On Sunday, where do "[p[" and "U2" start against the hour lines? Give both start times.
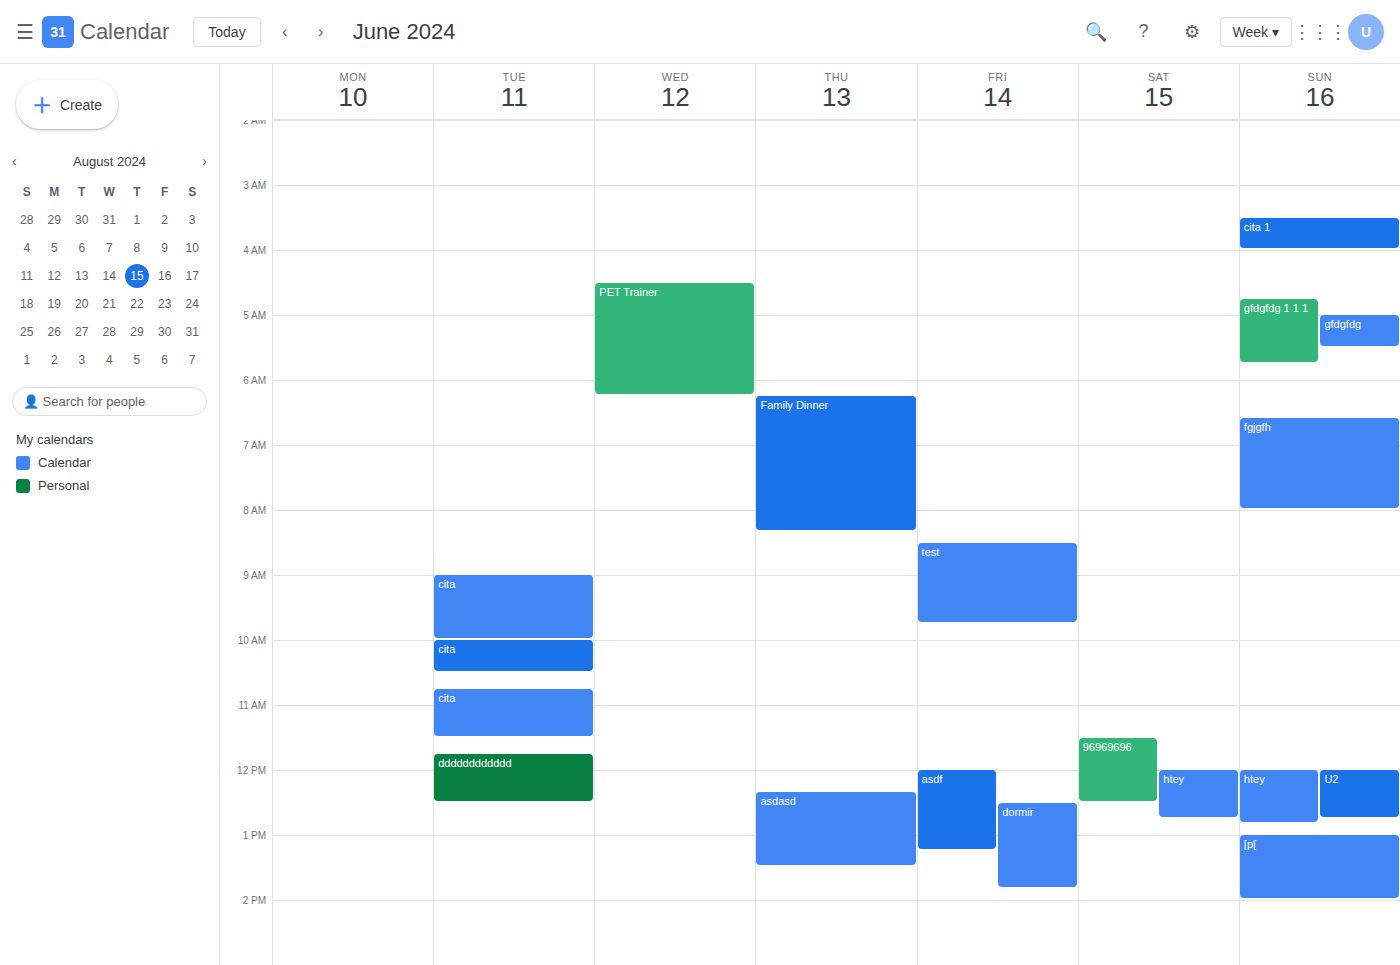
"[p[": 1:00 PM, exactly on the 1 PM line. "U2": 12:00 PM, exactly on the 12 PM line.